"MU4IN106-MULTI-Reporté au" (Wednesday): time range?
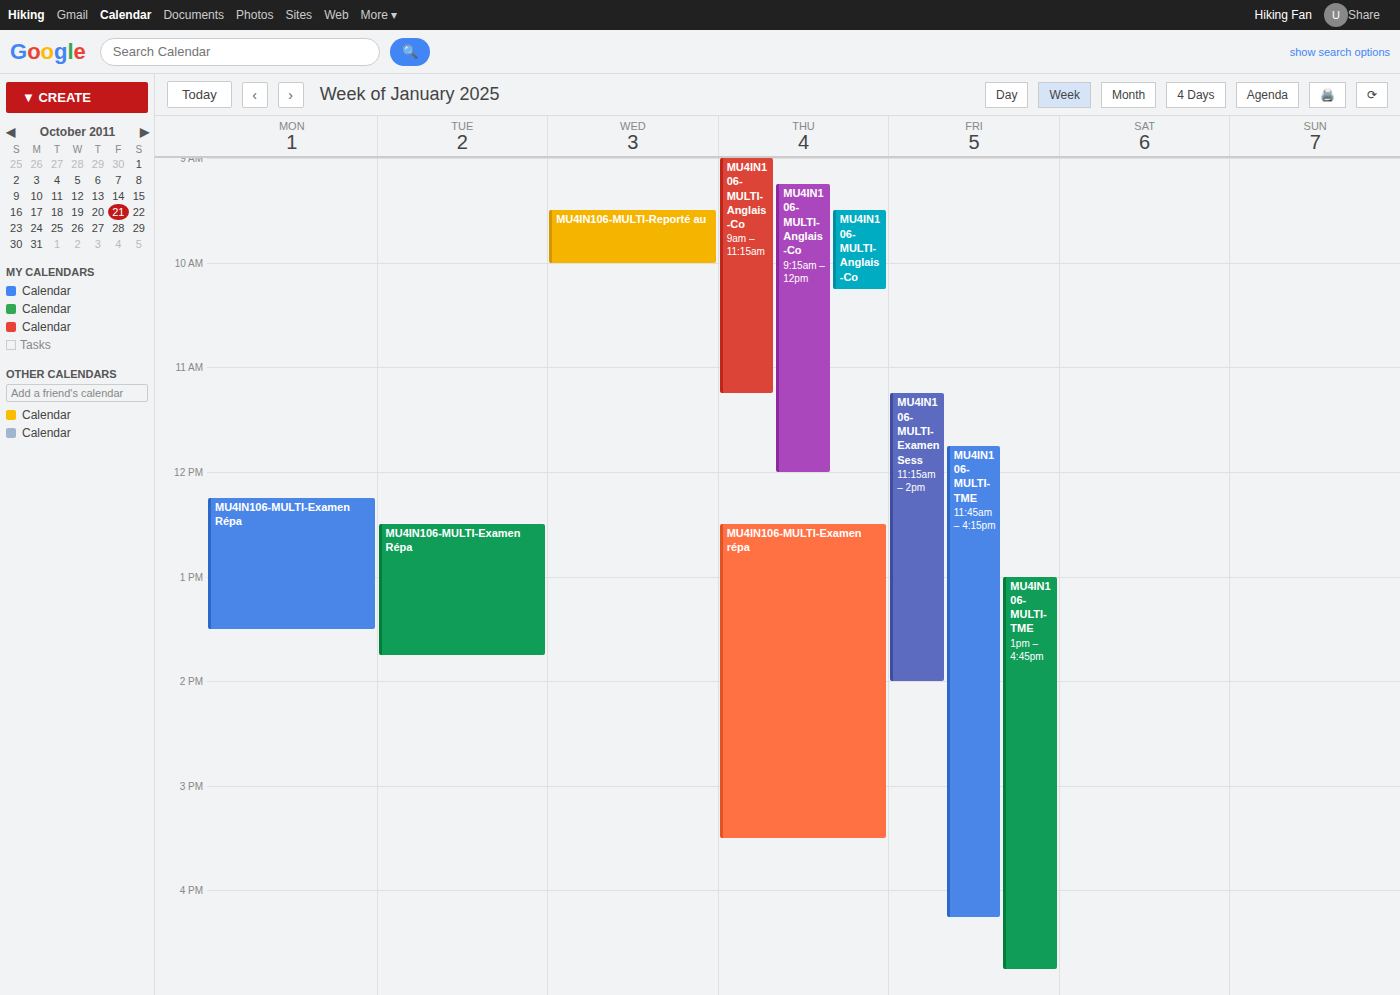
9:30 AM to 10:00 AM